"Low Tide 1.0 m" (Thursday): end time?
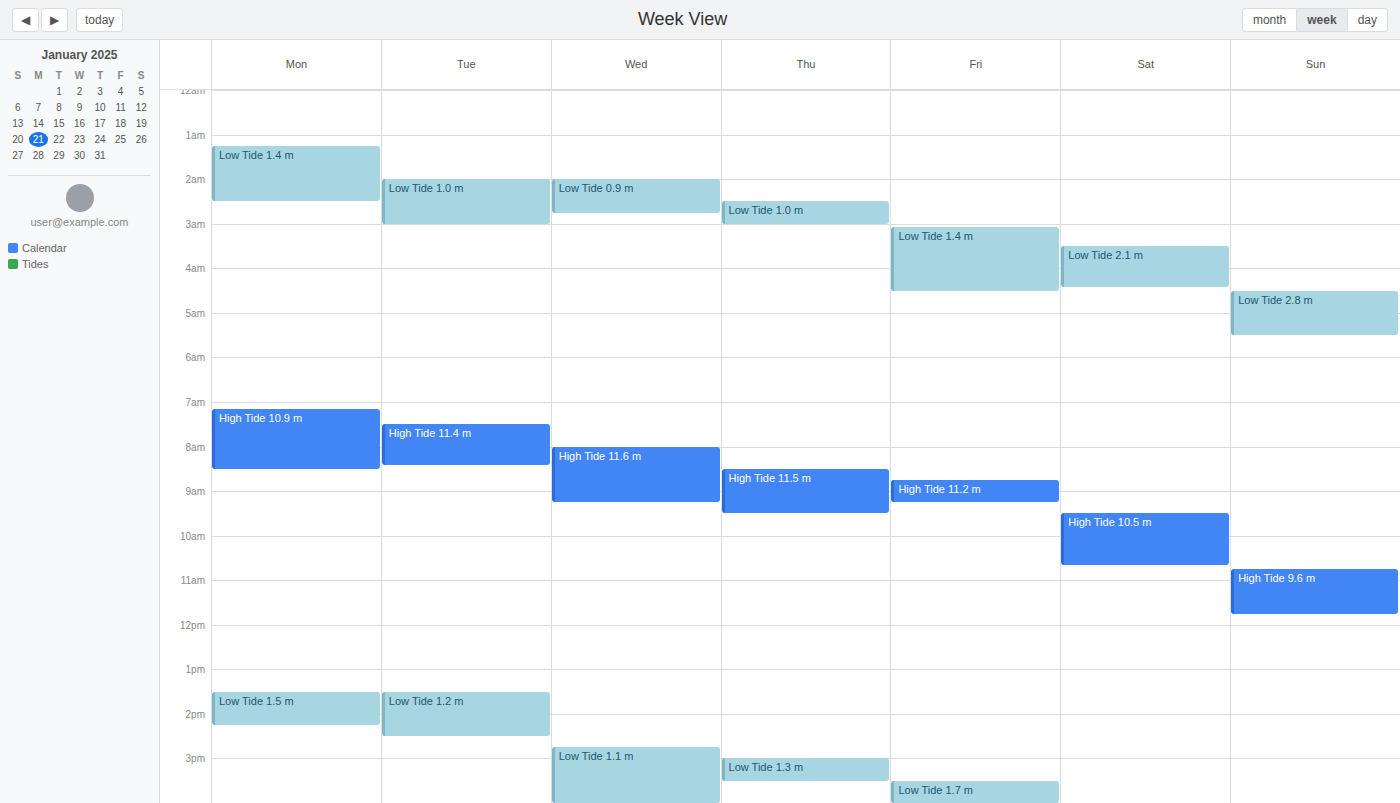
03:00